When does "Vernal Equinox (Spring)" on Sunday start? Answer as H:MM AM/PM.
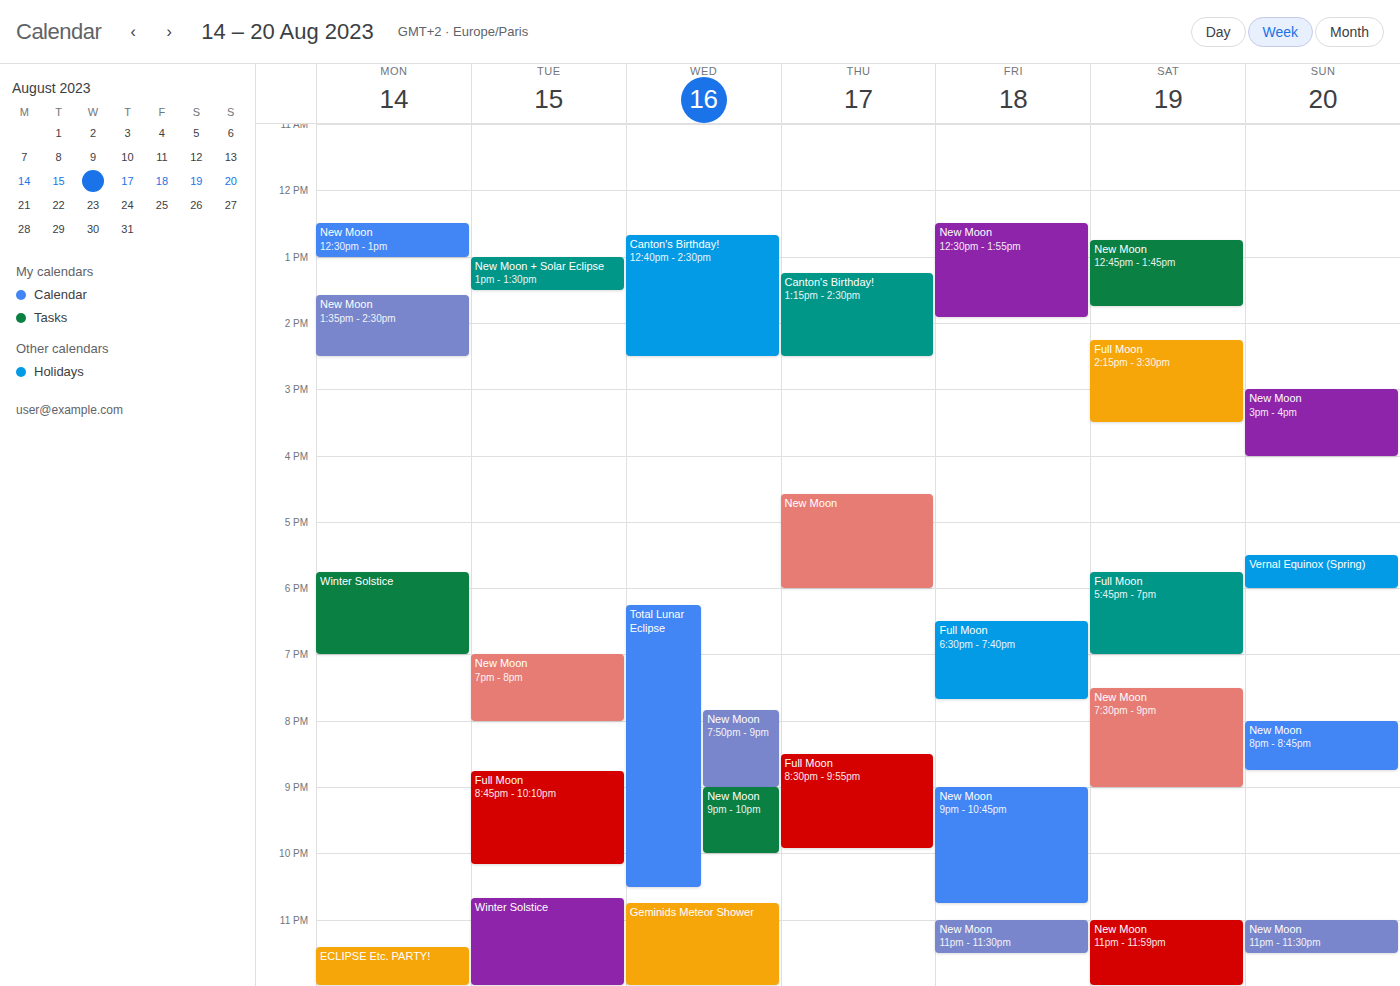
5:30 PM